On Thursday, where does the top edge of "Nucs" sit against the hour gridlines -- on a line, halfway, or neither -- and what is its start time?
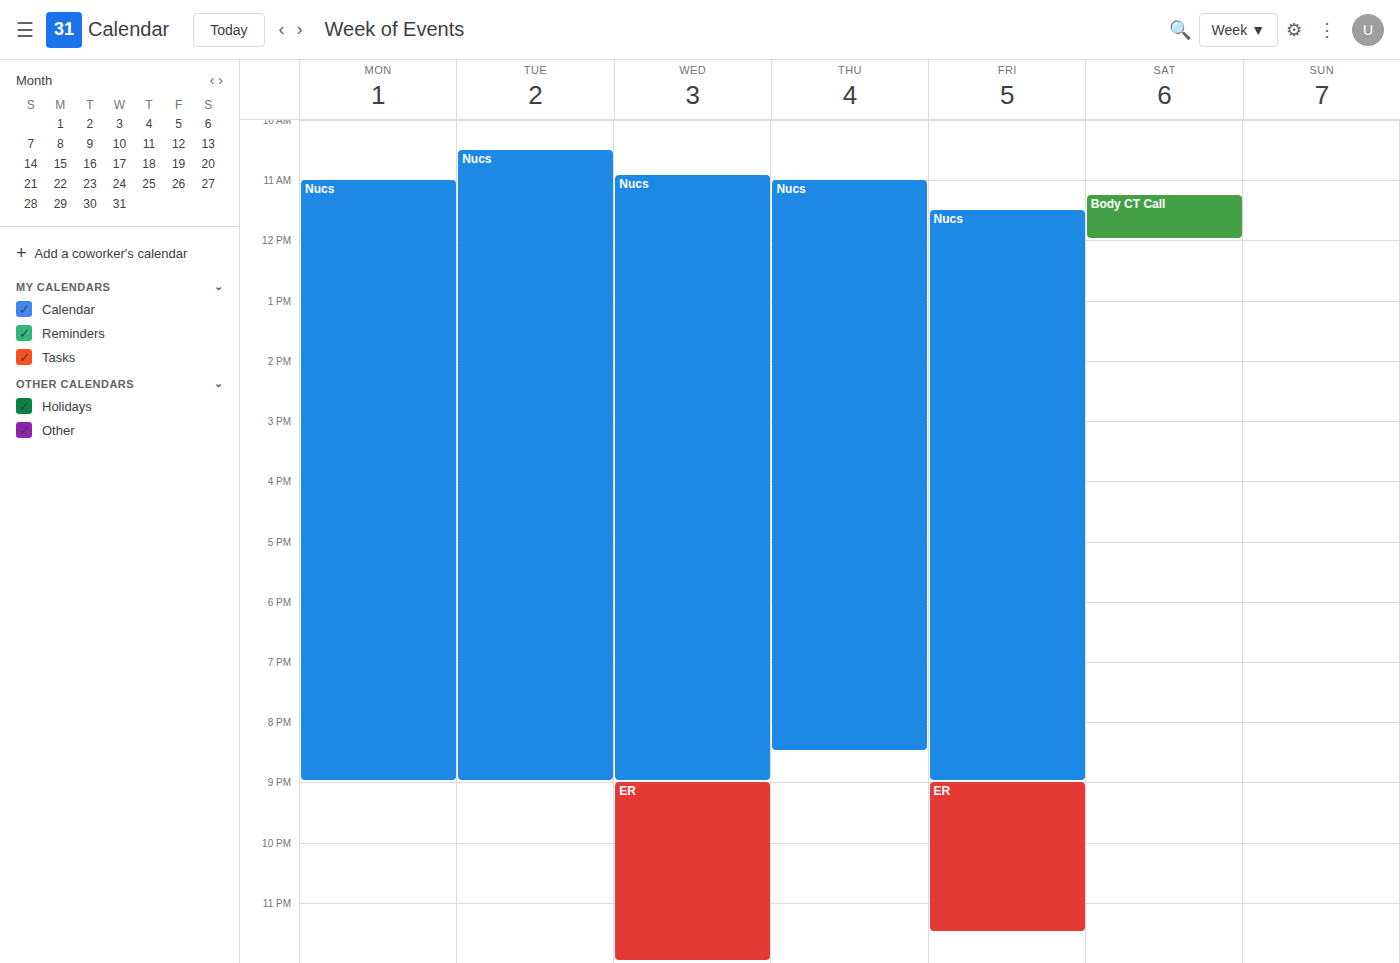
11:00 -- exactly on the 11:00 line.